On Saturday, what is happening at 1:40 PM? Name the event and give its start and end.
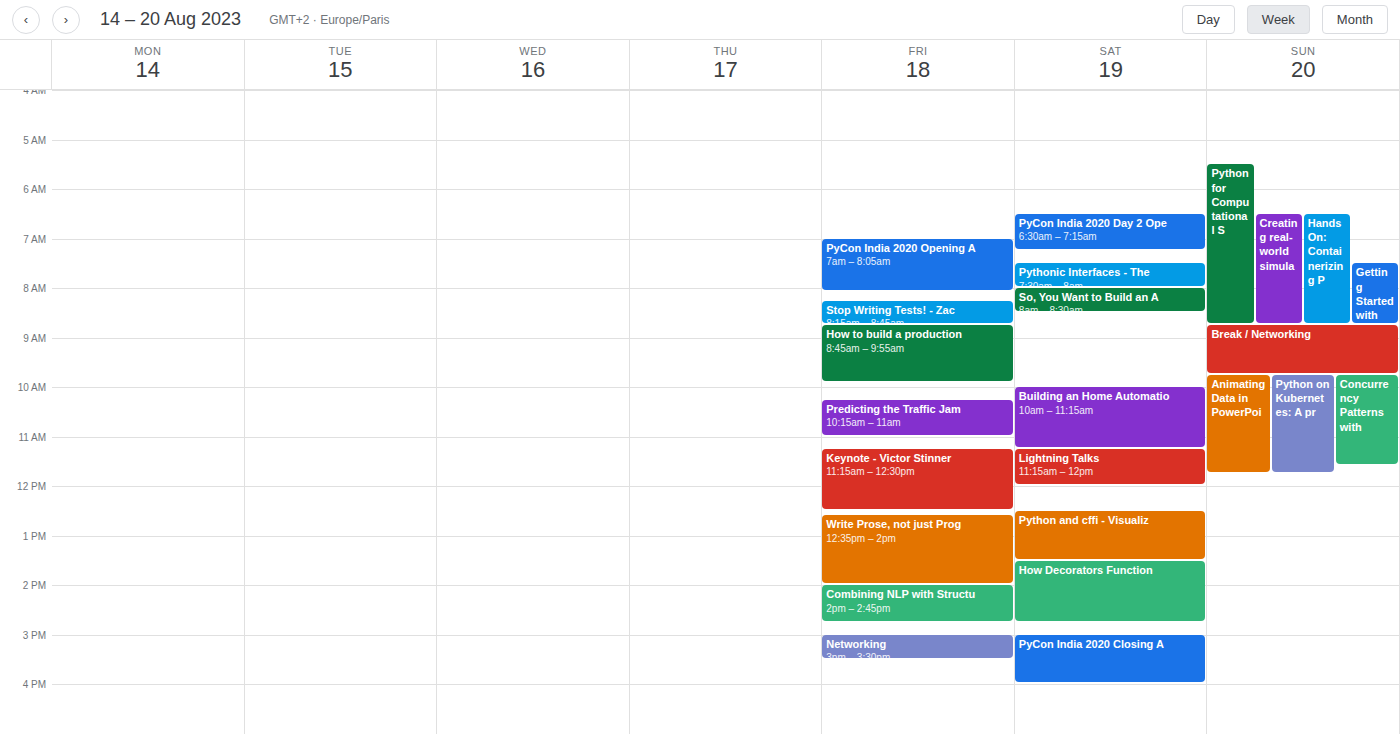
"How Decorators Function", 1:30 PM to 2:45 PM